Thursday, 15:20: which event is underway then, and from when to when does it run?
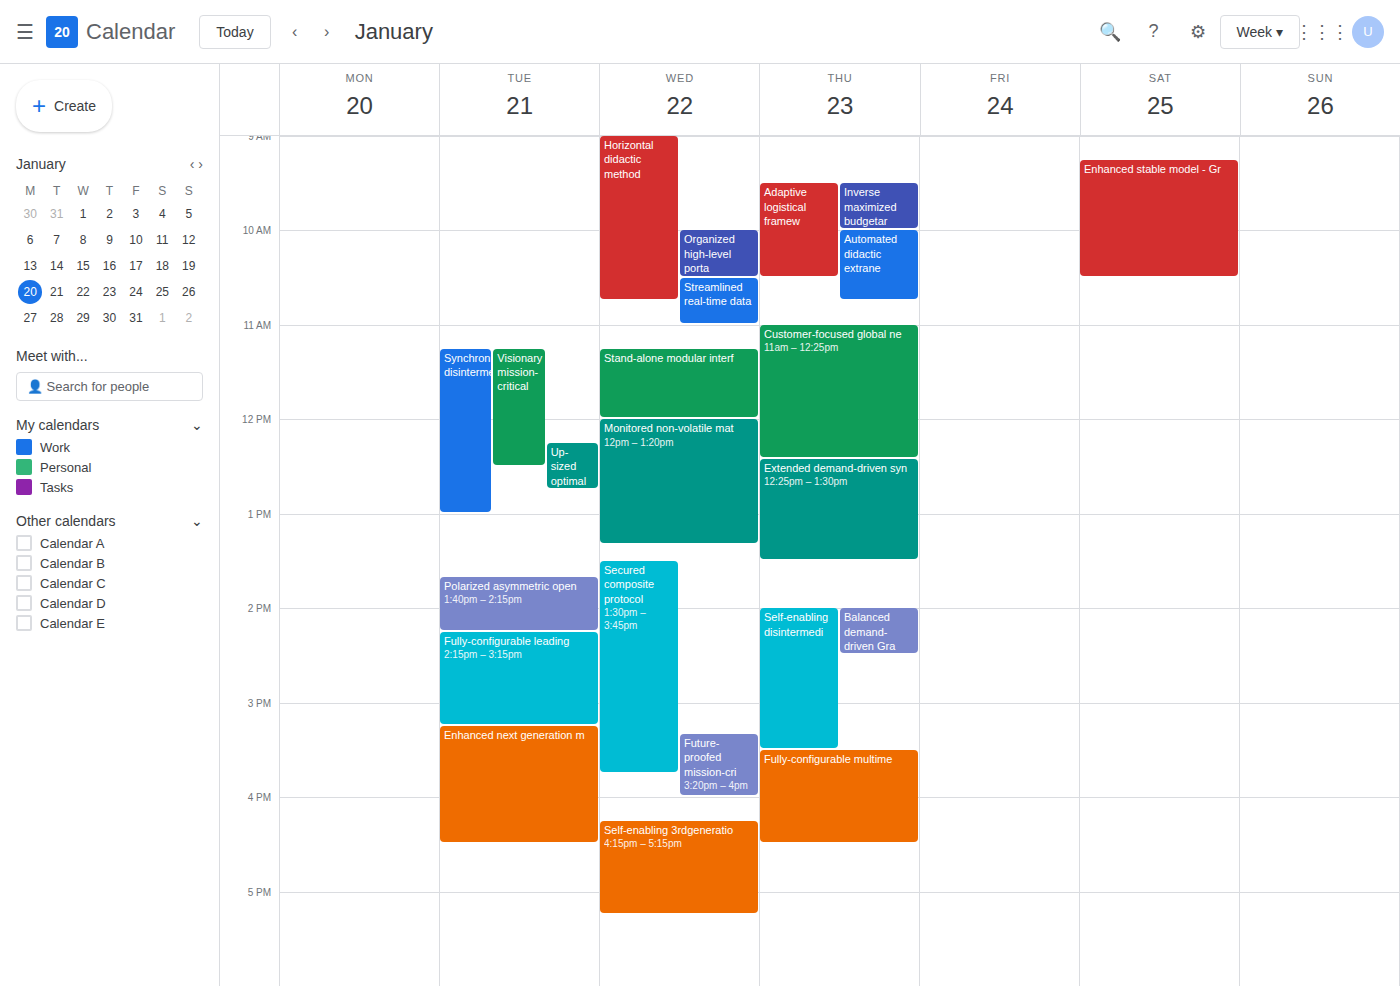
"Self-enabling disintermedi", 14:00 to 15:30